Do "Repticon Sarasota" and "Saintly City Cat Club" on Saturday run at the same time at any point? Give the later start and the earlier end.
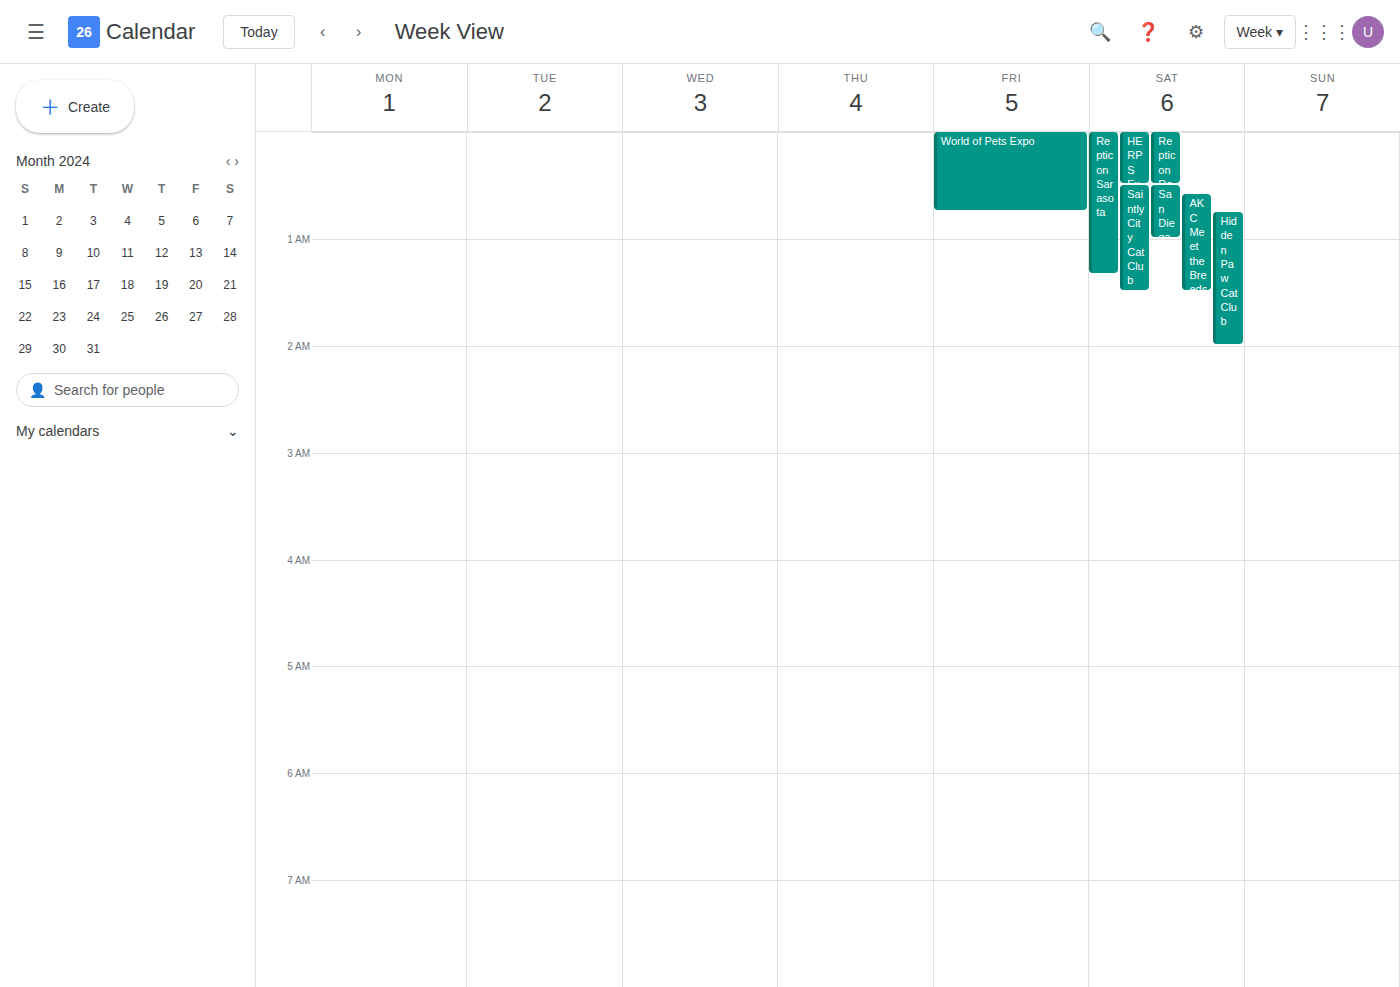
"Saintly City Cat Club" starts at 12:30 AM, before "Repticon Sarasota" ends at 1:20 AM -- they overlap.